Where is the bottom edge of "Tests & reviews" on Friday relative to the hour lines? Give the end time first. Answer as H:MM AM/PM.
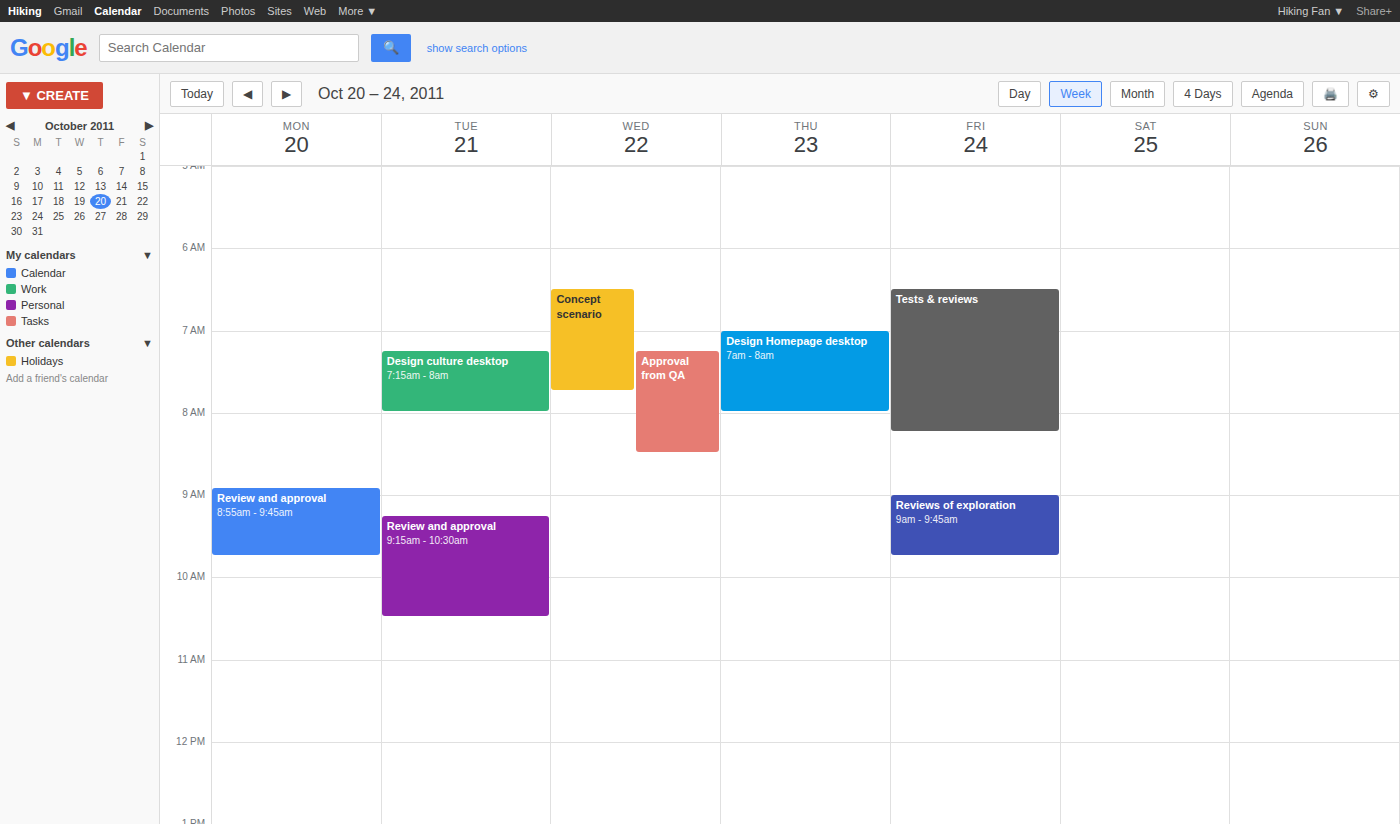
8:15 AM -- neither: a quarter of the way from the 8 AM line to the 9 AM line.